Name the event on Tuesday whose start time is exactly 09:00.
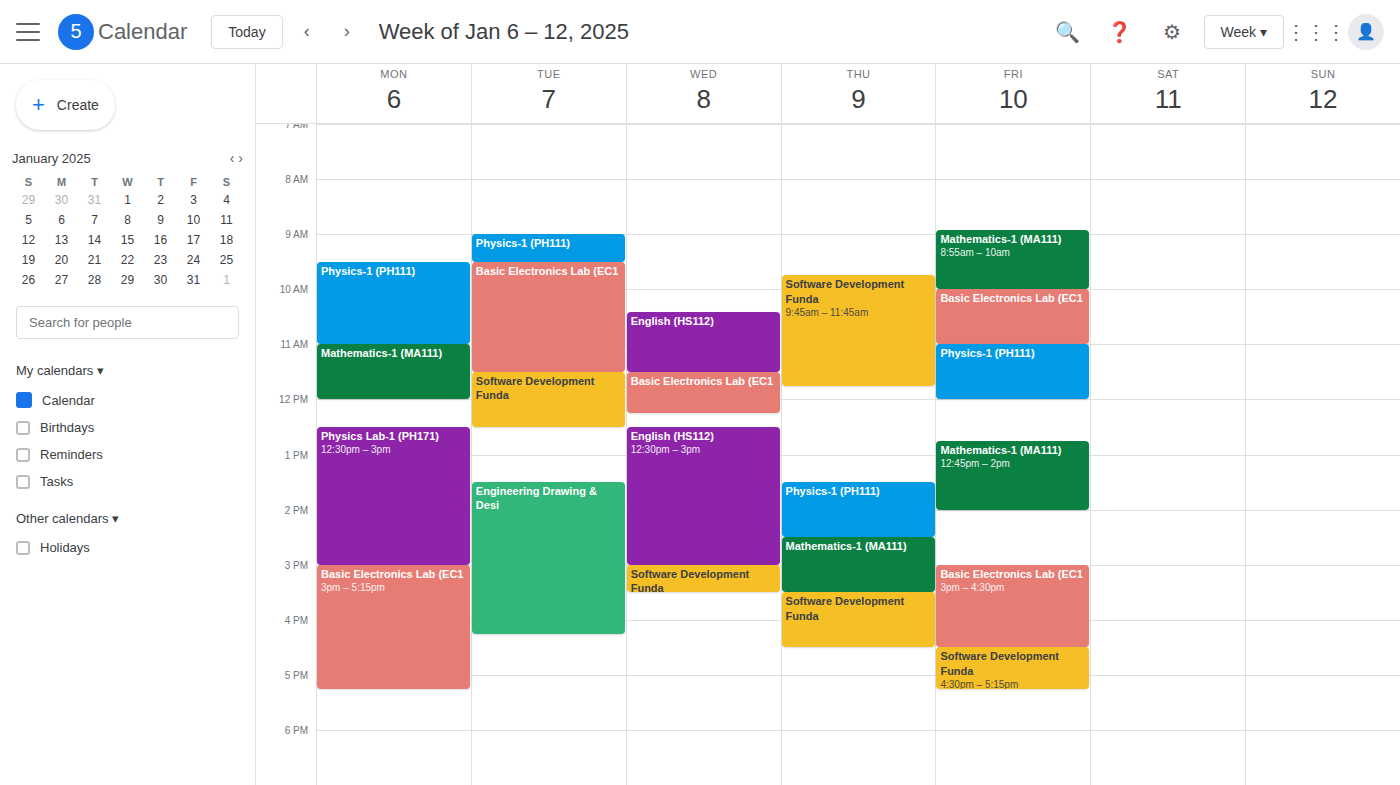
"Physics-1 (PH111)"